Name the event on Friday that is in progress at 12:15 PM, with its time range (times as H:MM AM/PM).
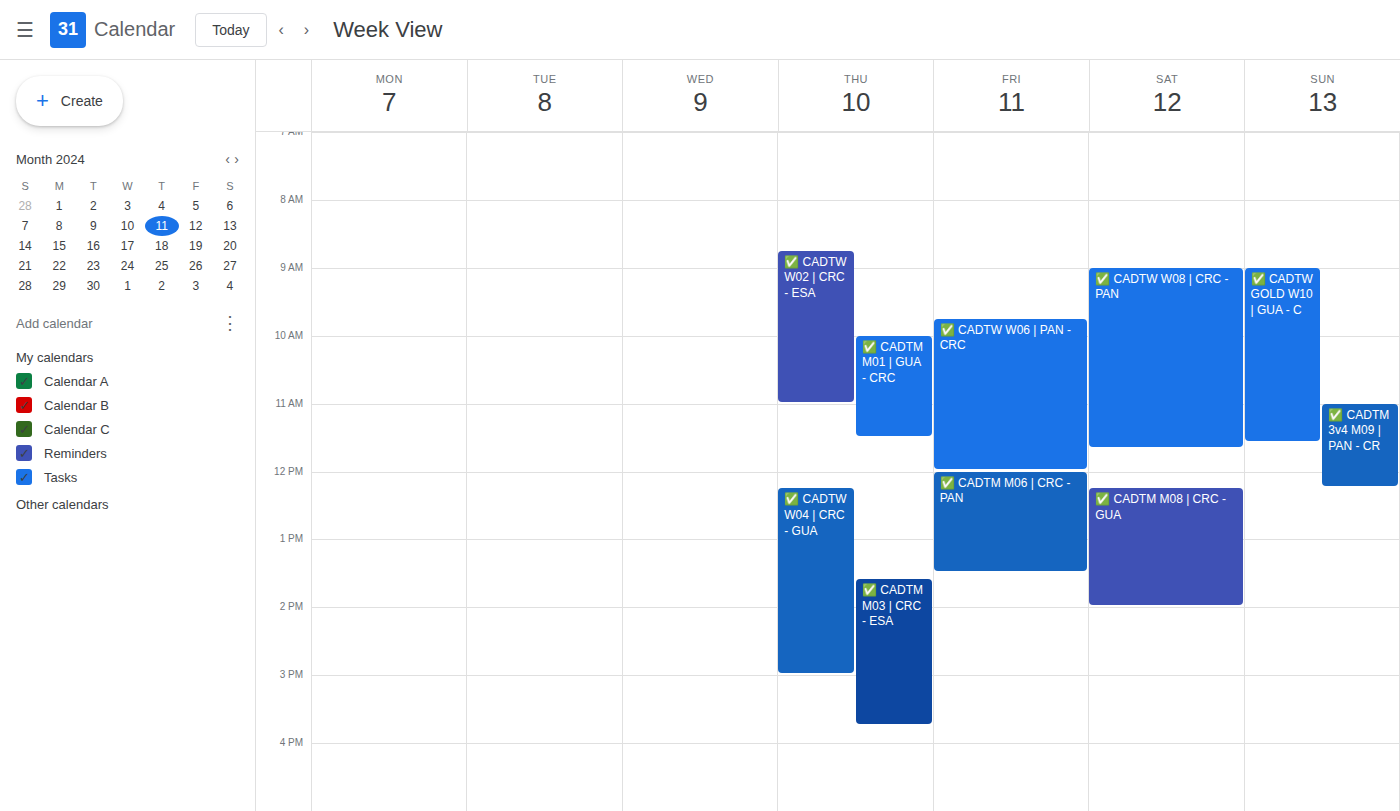
"✅ CADTM M06 | CRC - PAN", 12:00 PM to 1:30 PM